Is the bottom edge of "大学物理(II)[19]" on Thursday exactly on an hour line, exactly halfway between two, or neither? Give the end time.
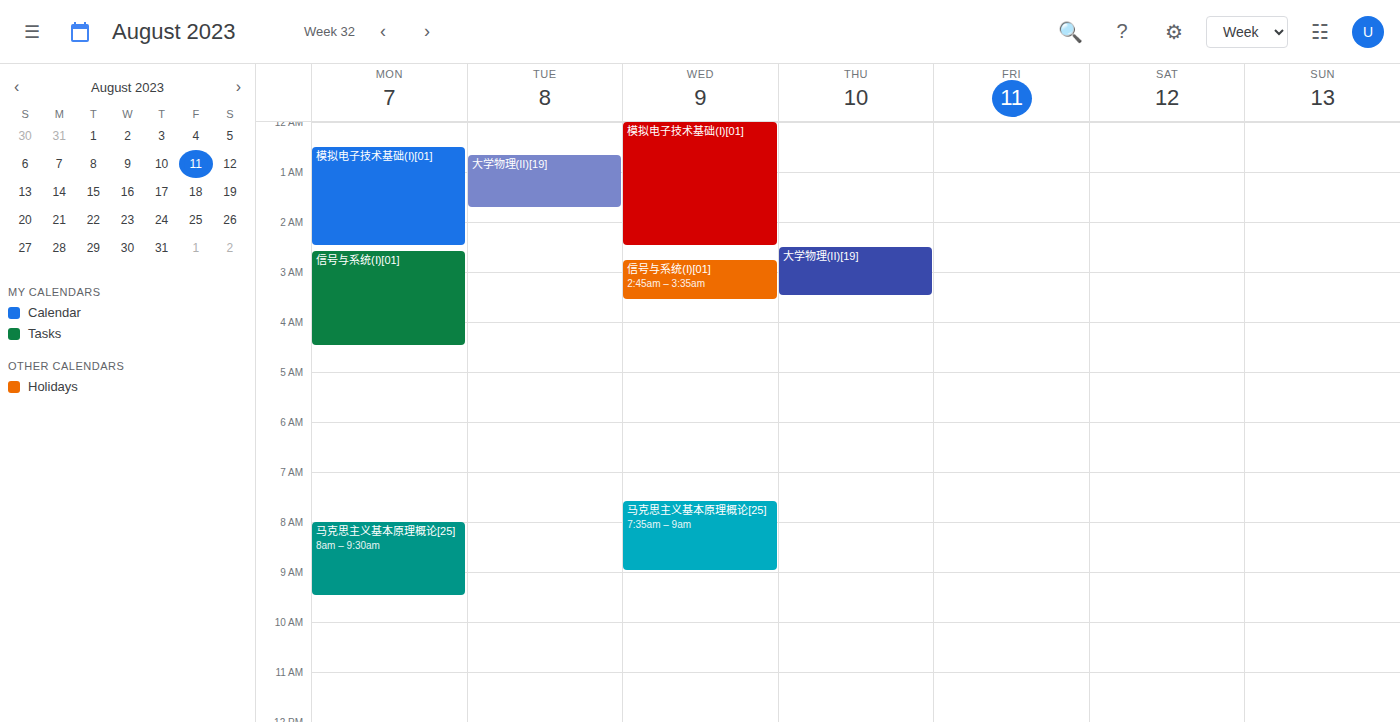
3:30 AM -- halfway between the 3 AM and 4 AM lines.